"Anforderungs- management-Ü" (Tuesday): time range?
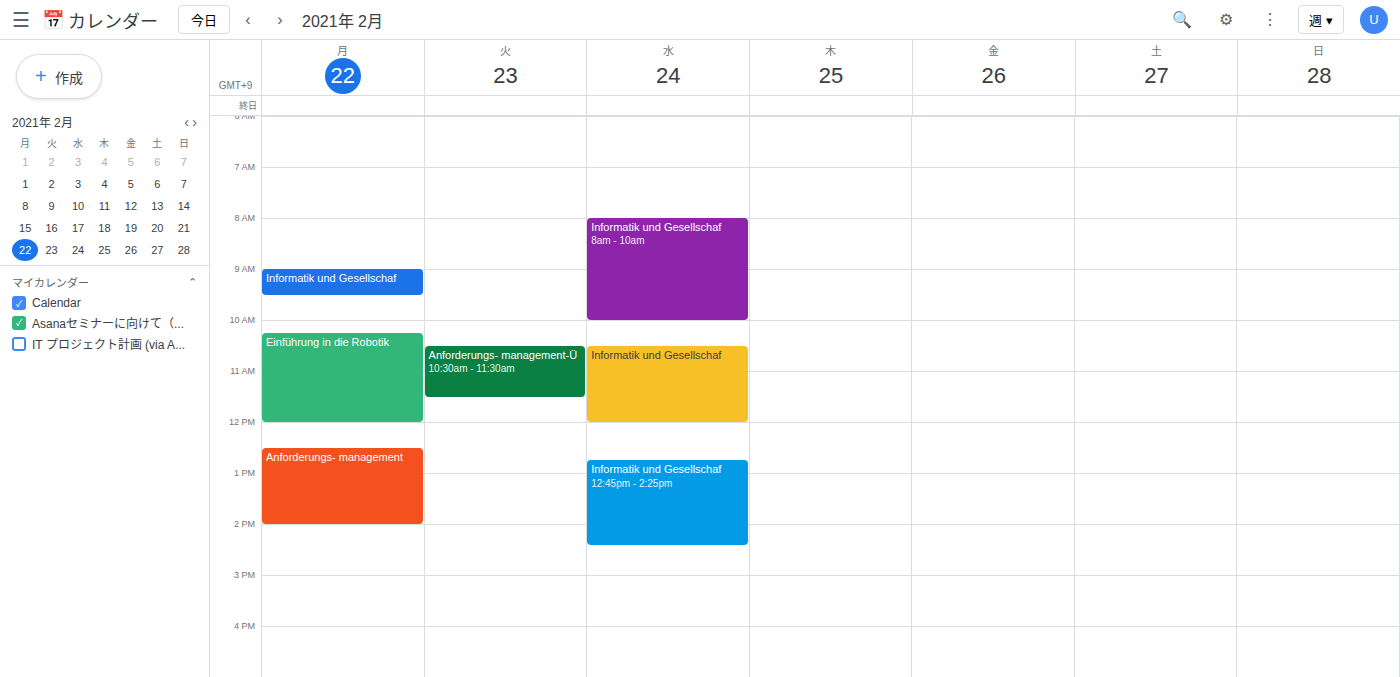
10:30 to 11:30